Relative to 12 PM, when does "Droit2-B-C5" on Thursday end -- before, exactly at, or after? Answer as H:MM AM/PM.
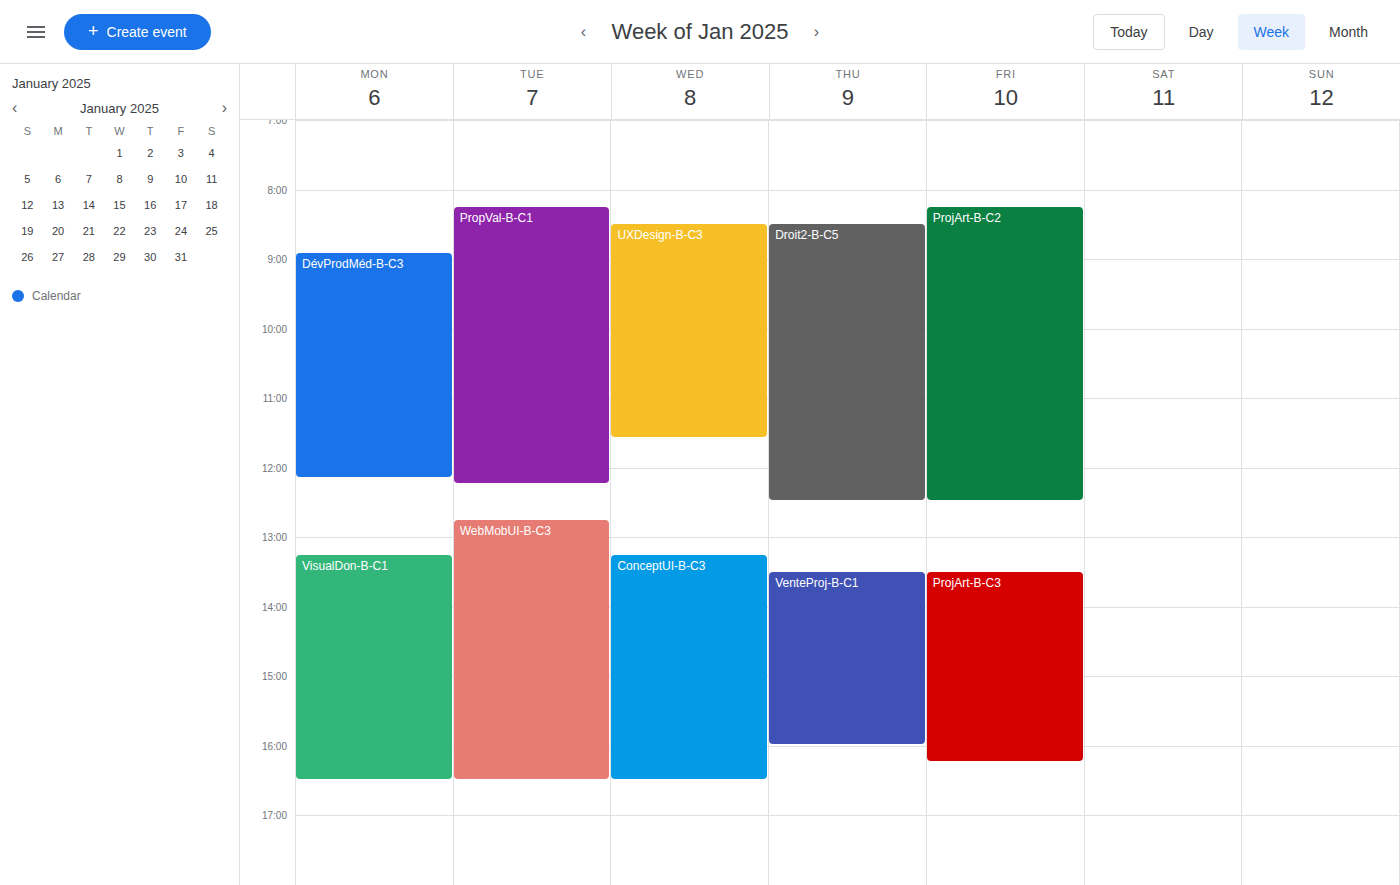
12:30 PM -- after 12 PM, 30 minutes below the 12 PM line.